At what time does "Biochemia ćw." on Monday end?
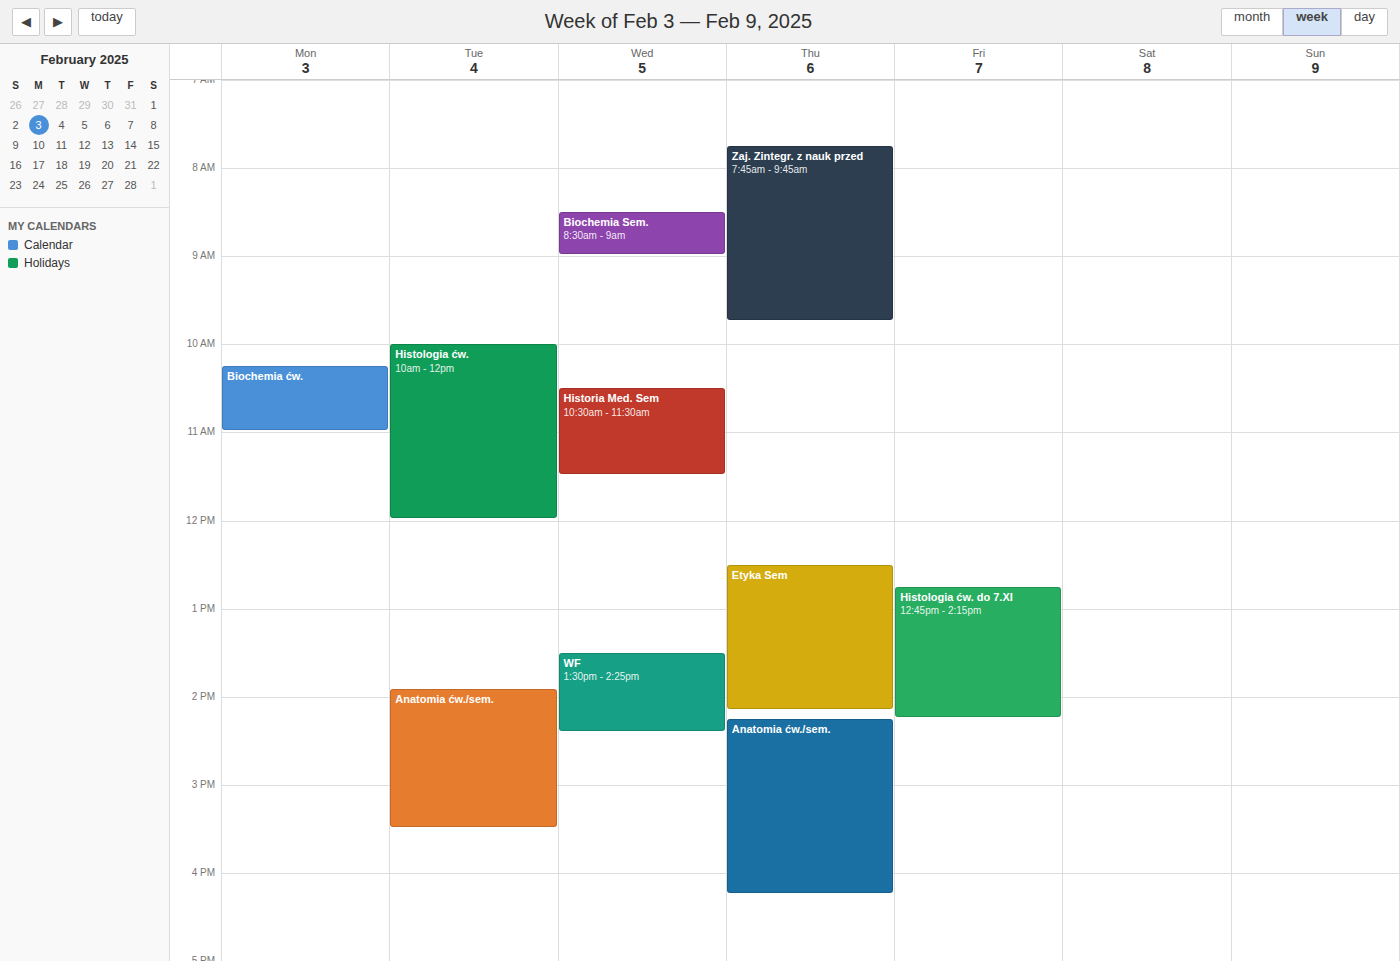
11:00 AM